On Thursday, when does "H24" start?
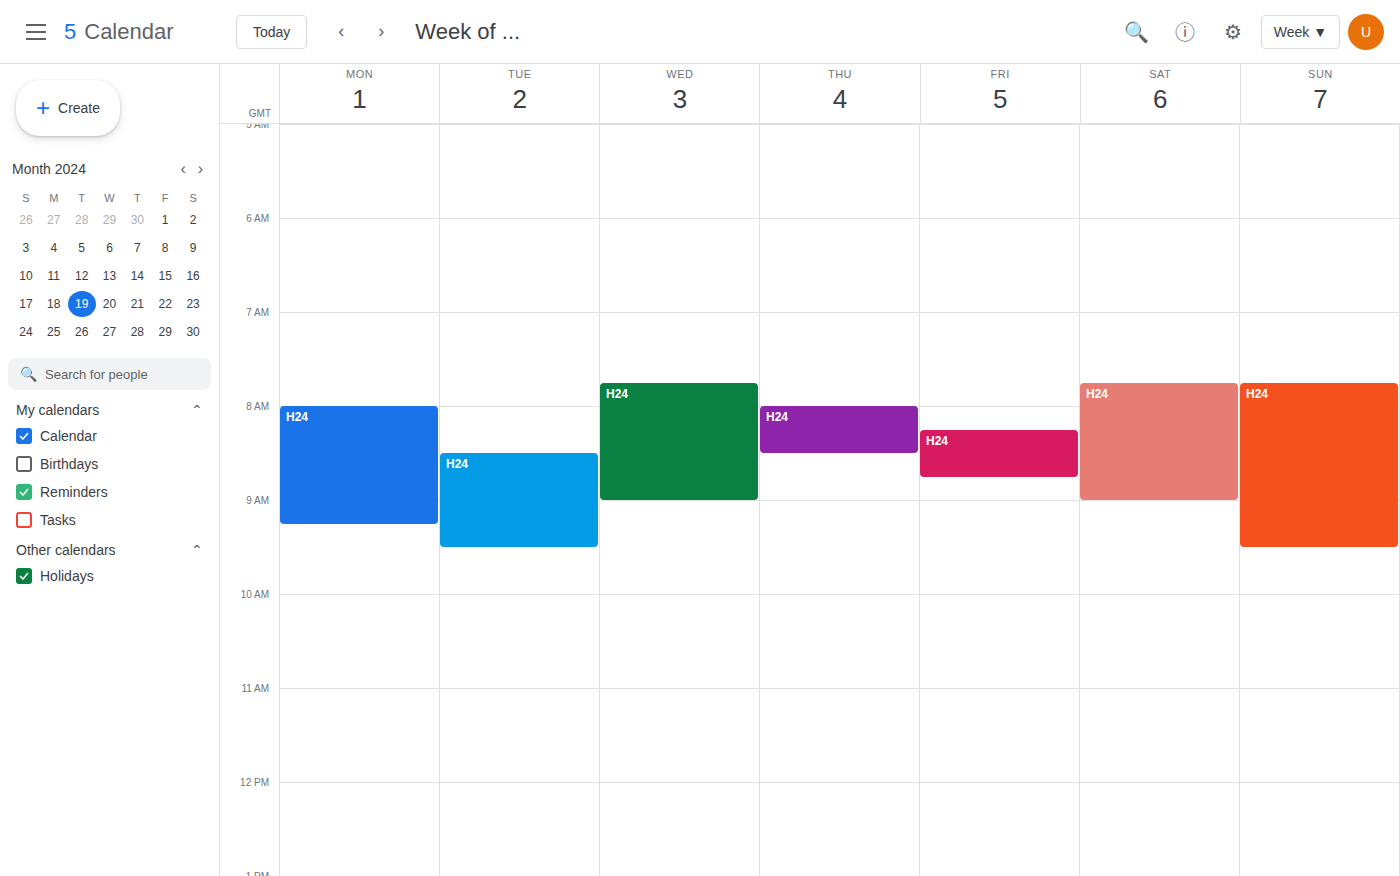
08:00